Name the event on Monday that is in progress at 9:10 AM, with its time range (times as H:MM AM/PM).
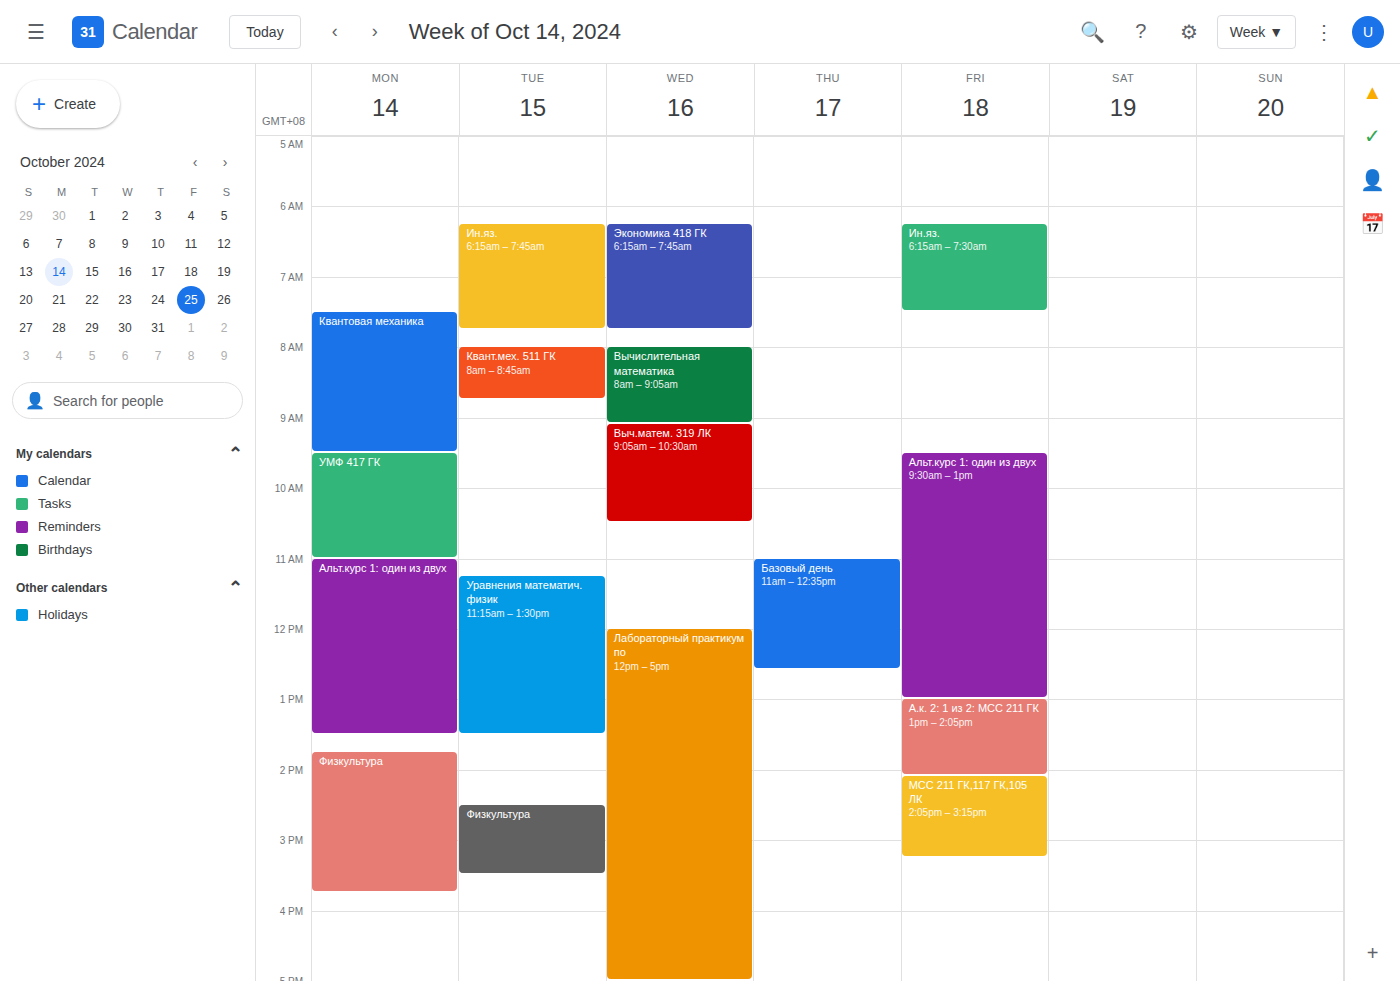
"Квантовая механика", 7:30 AM to 9:30 AM